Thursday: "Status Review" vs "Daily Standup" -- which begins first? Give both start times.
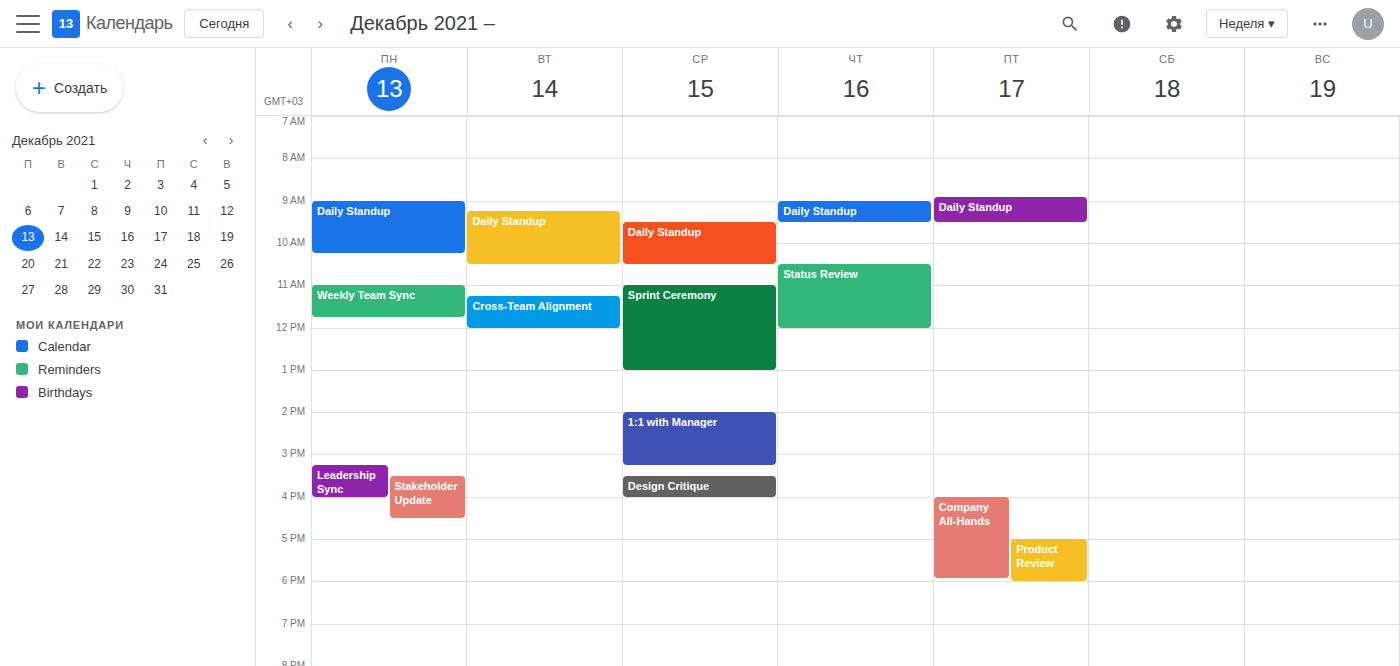
"Daily Standup" 9:00 AM; "Status Review" 10:30 AM.